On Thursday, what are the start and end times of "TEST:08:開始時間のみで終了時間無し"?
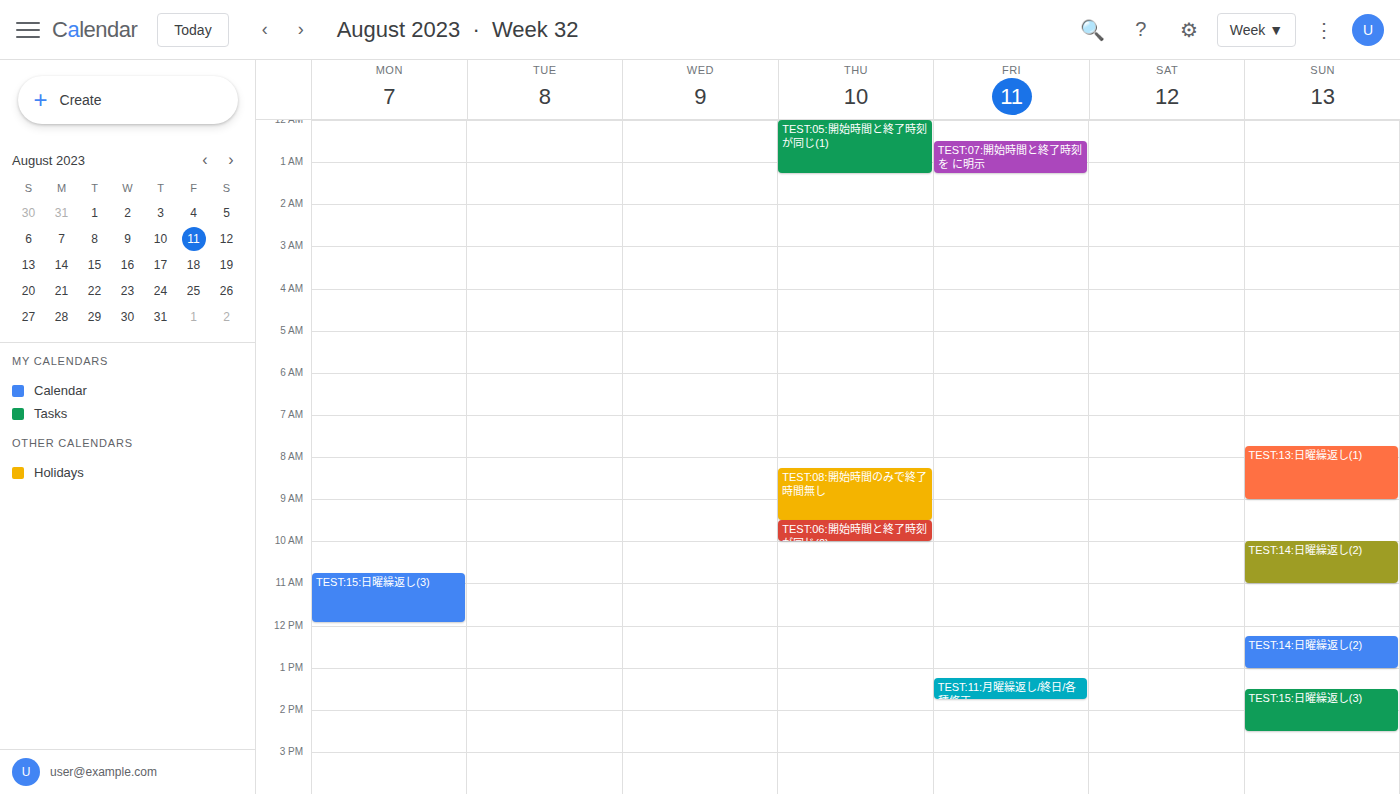
08:15 to 09:30